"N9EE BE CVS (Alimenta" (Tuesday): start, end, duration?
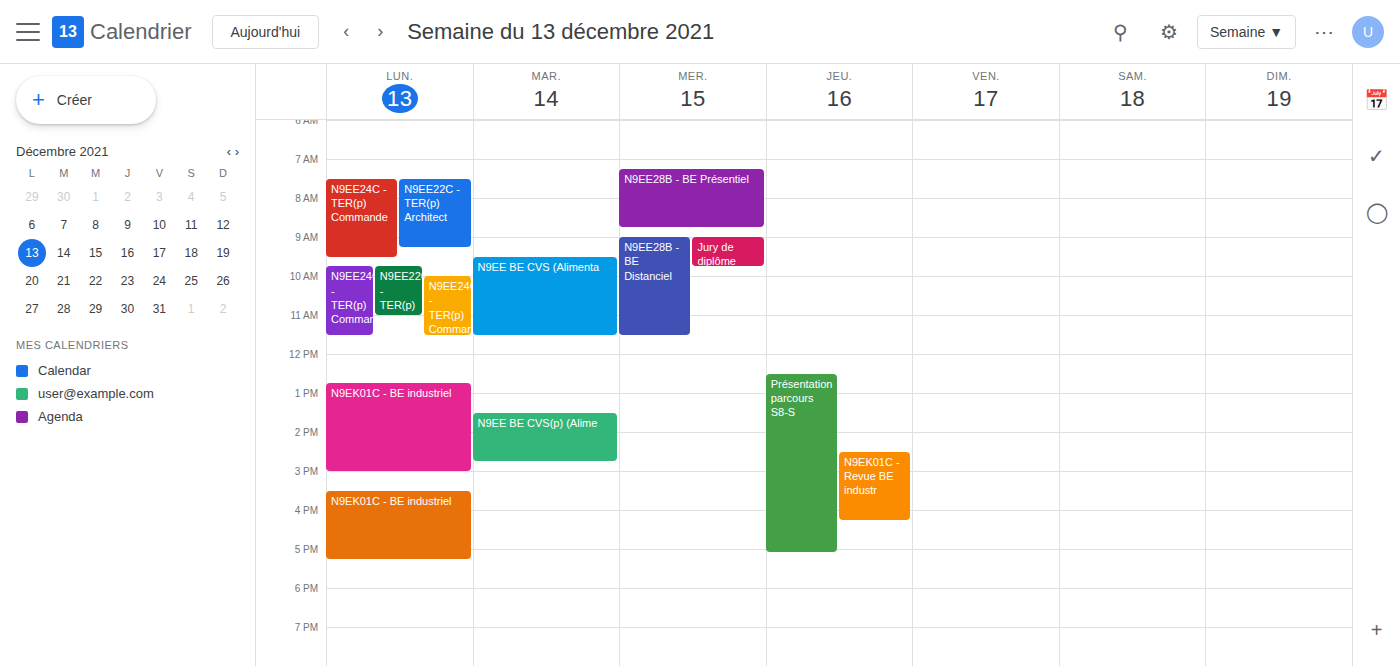
9:30 AM to 11:30 AM, 2 hours